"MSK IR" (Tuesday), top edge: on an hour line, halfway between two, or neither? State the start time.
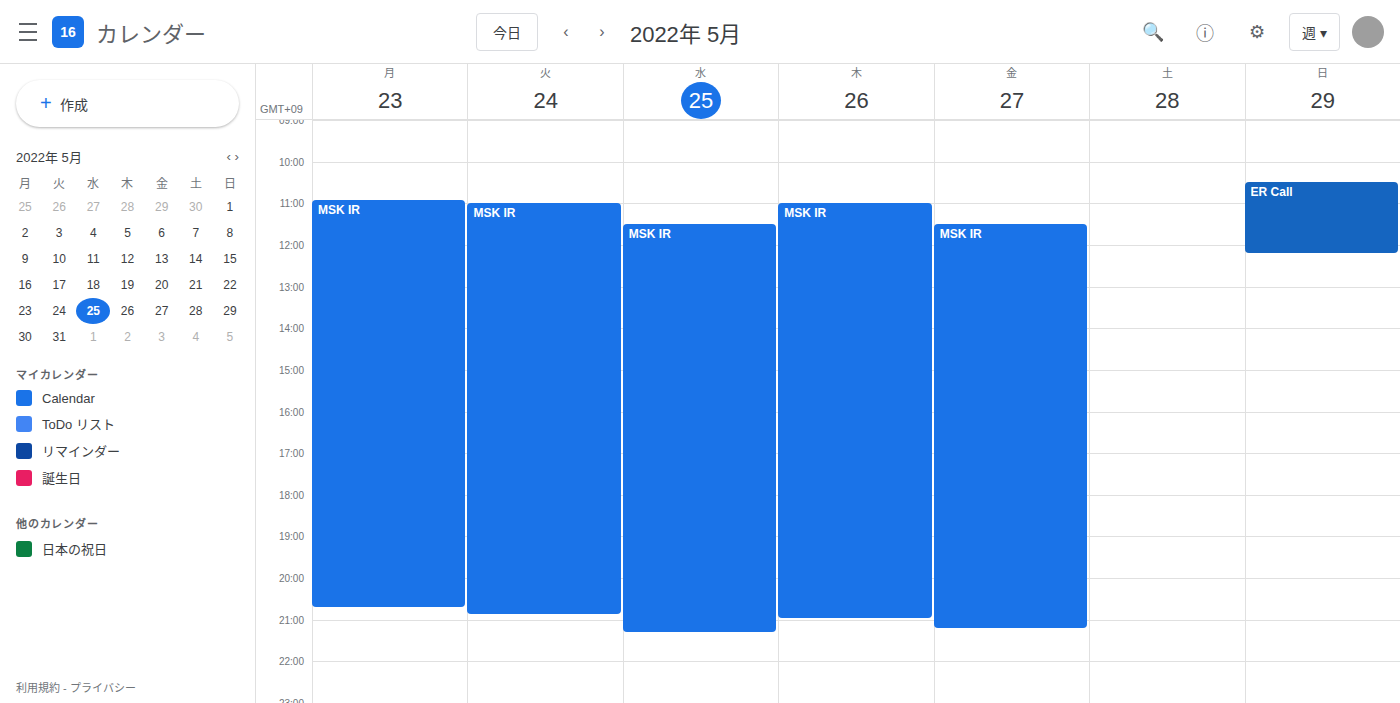
11:00 -- exactly on the 11:00 line.